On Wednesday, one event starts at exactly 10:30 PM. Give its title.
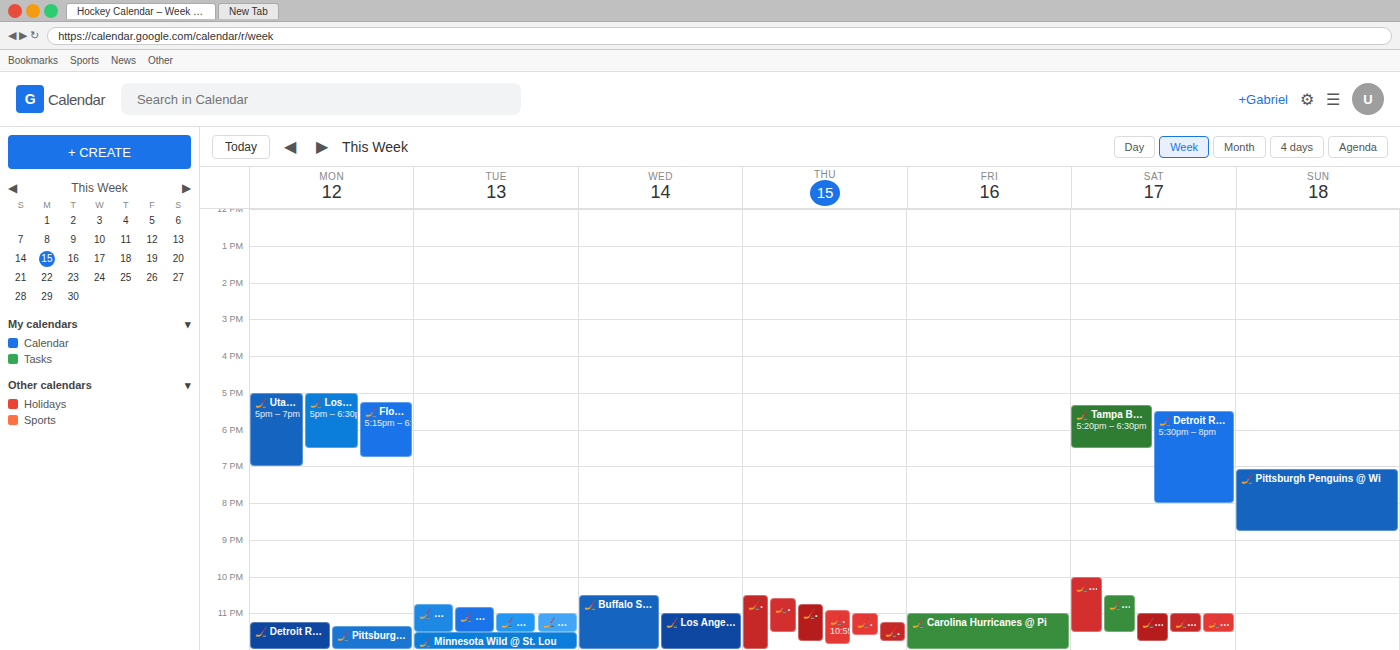
"🏒 Buffalo Sabres @ Pittsbu"